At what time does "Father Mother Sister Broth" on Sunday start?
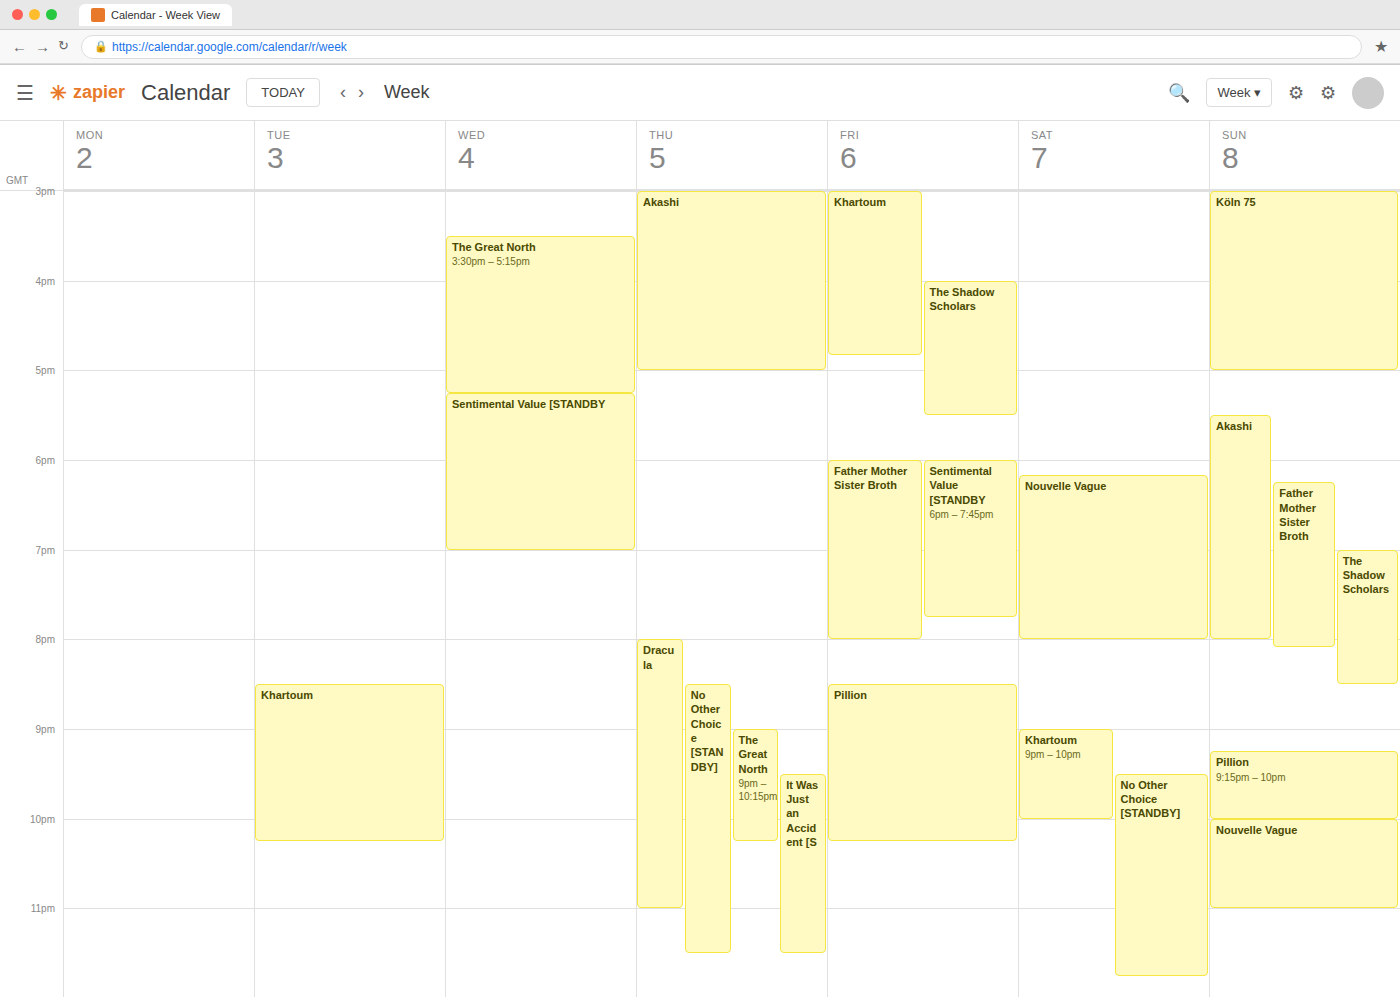
6:15 PM